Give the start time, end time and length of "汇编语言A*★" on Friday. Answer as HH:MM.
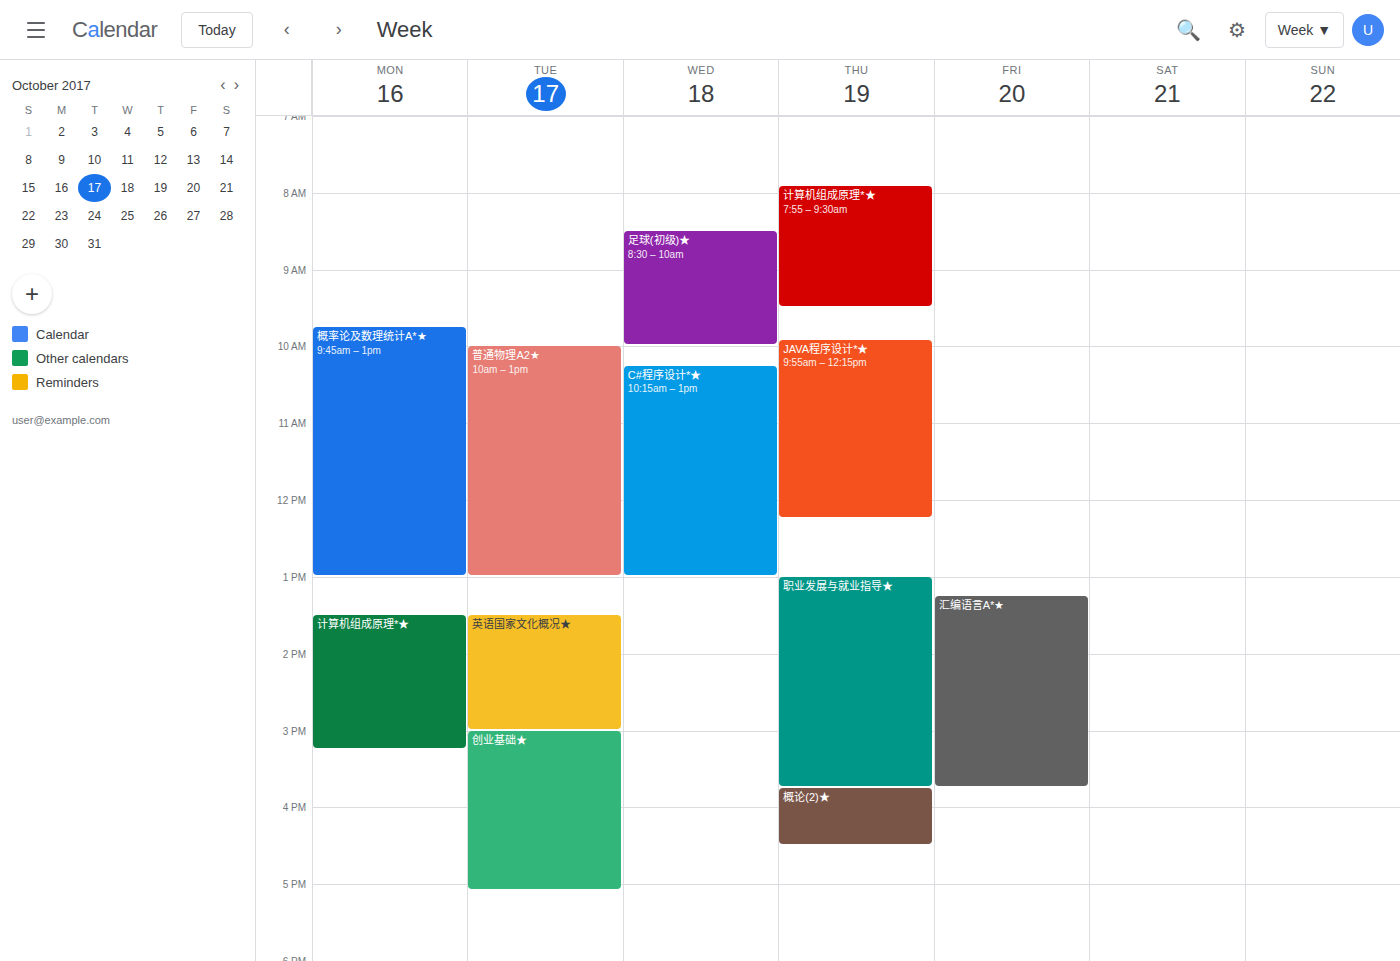
13:15 to 15:45, 2 hours 30 minutes